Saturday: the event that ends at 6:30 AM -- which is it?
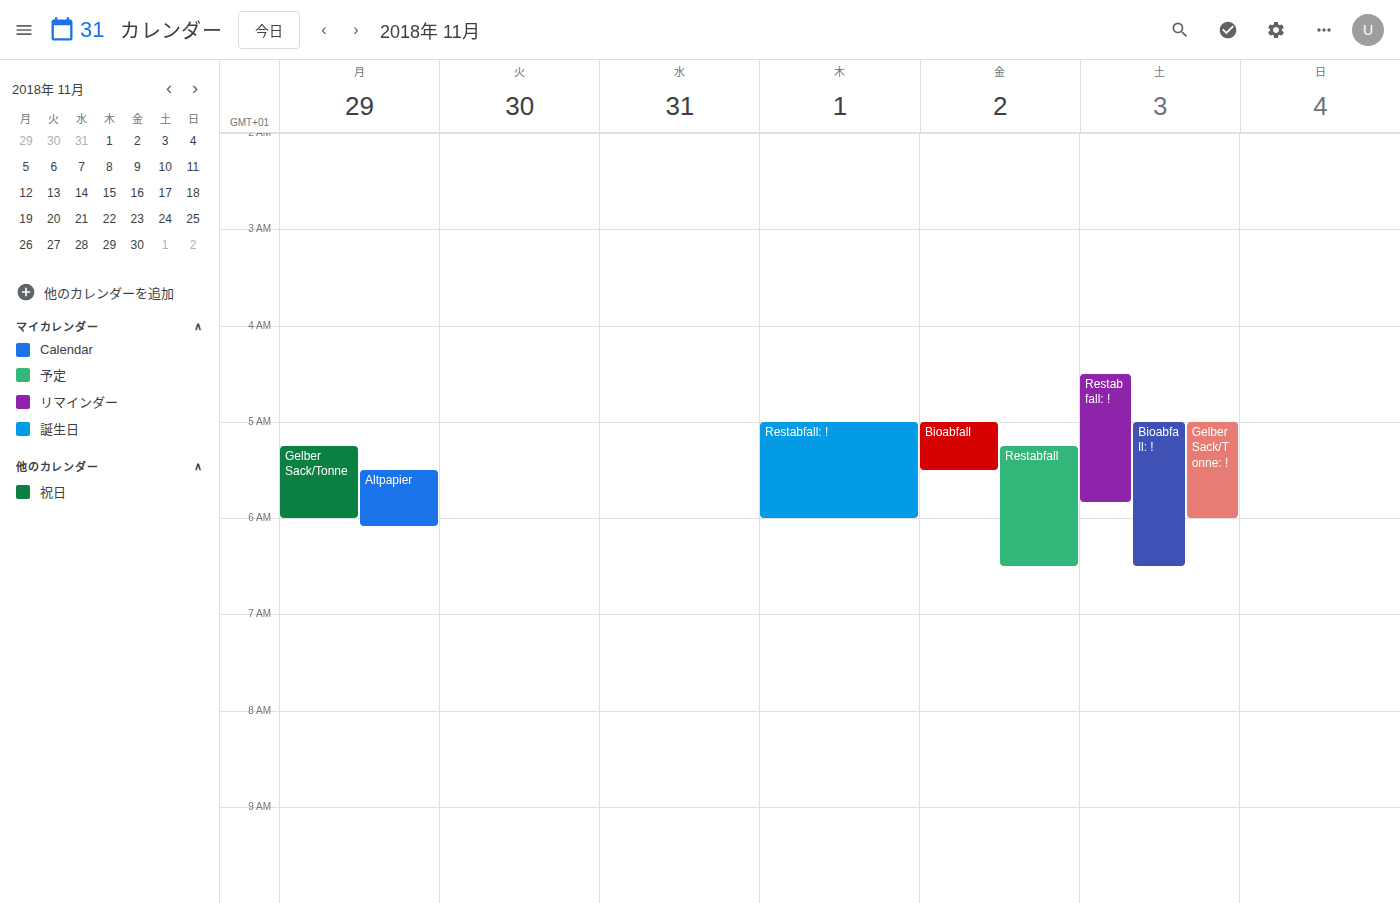
"Bioabfall: !"